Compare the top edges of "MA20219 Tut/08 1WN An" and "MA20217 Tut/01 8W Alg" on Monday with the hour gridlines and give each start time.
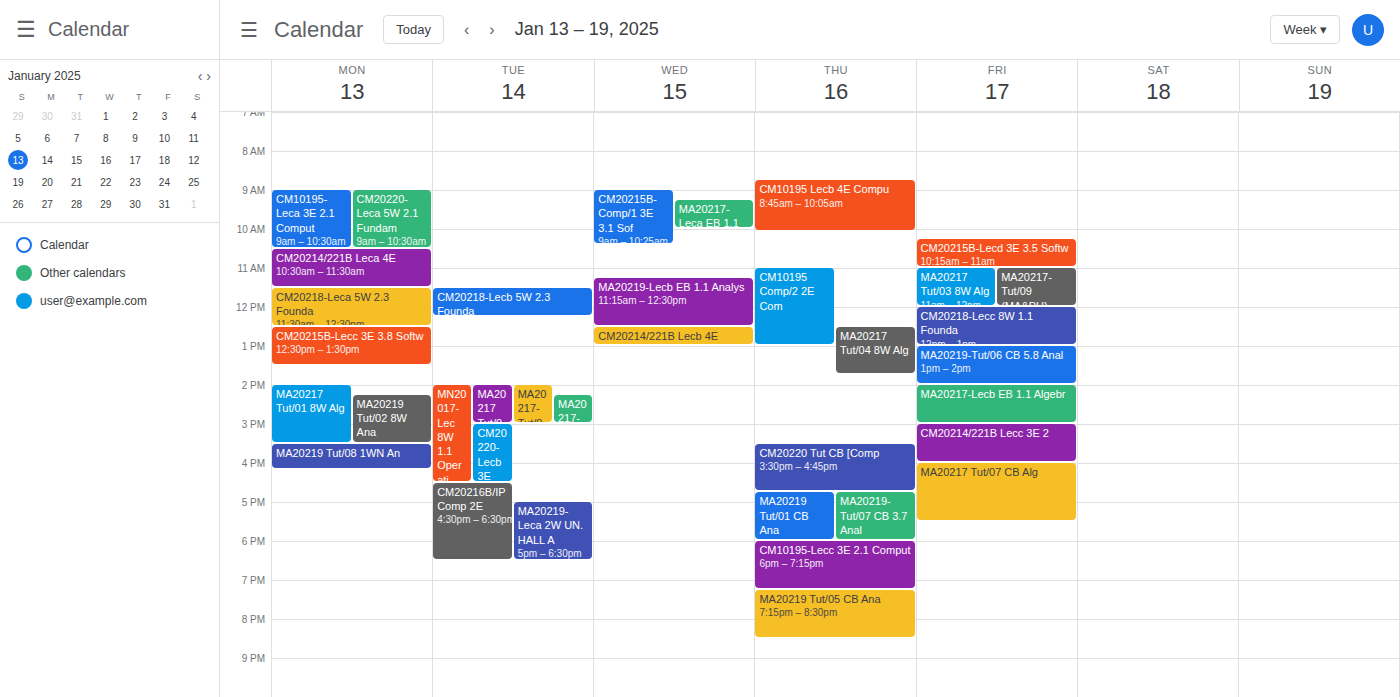
"MA20219 Tut/08 1WN An": 3:30 PM, halfway between the 3 PM and 4 PM lines. "MA20217 Tut/01 8W Alg": 2:00 PM, exactly on the 2 PM line.